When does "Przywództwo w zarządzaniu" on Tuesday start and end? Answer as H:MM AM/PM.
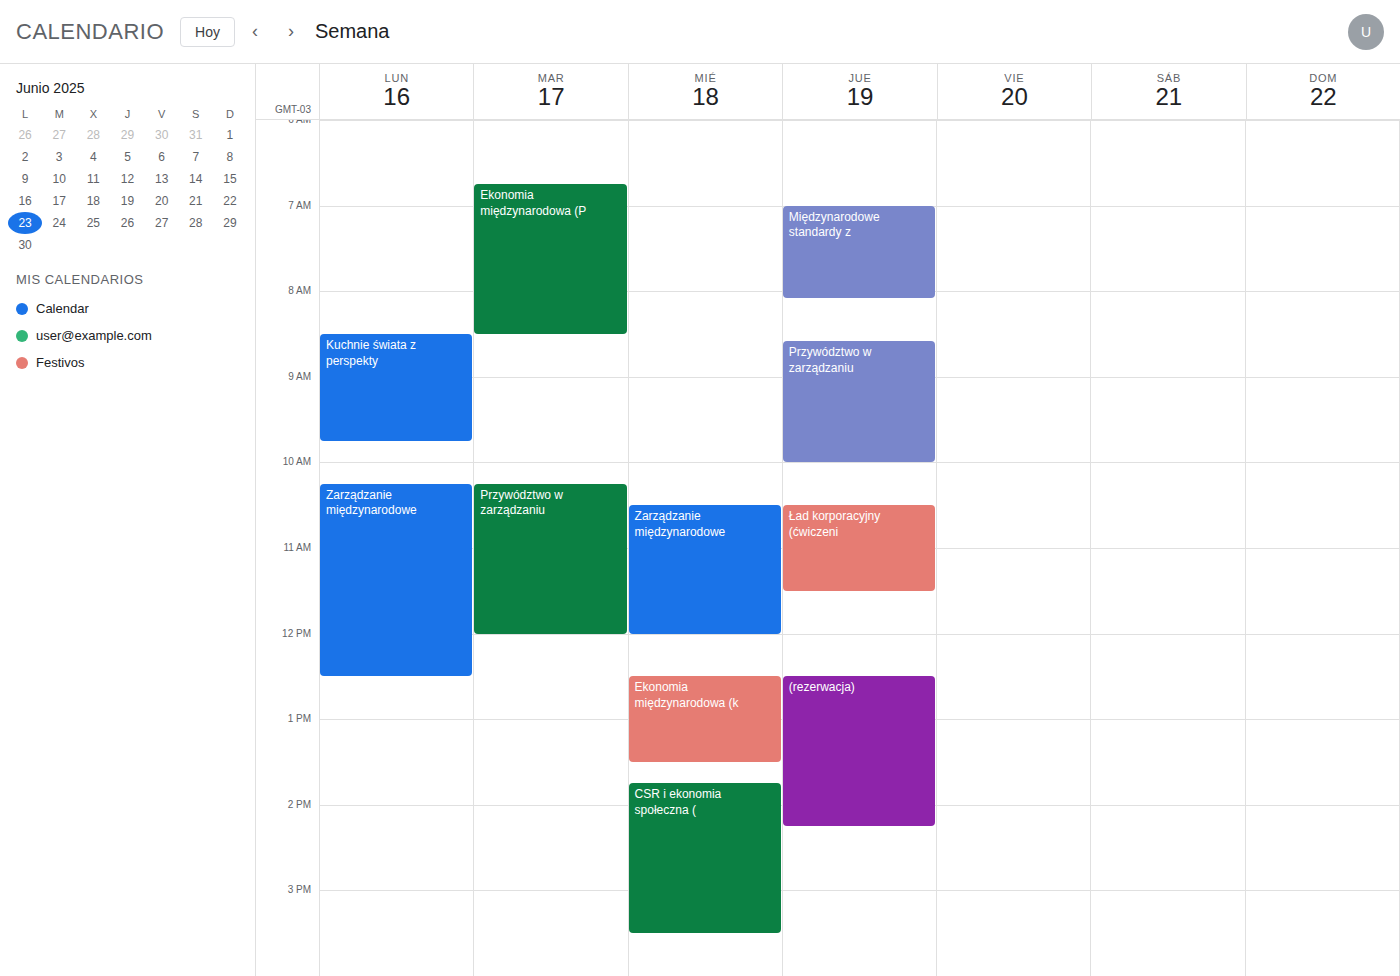
10:15 AM to 12:00 PM